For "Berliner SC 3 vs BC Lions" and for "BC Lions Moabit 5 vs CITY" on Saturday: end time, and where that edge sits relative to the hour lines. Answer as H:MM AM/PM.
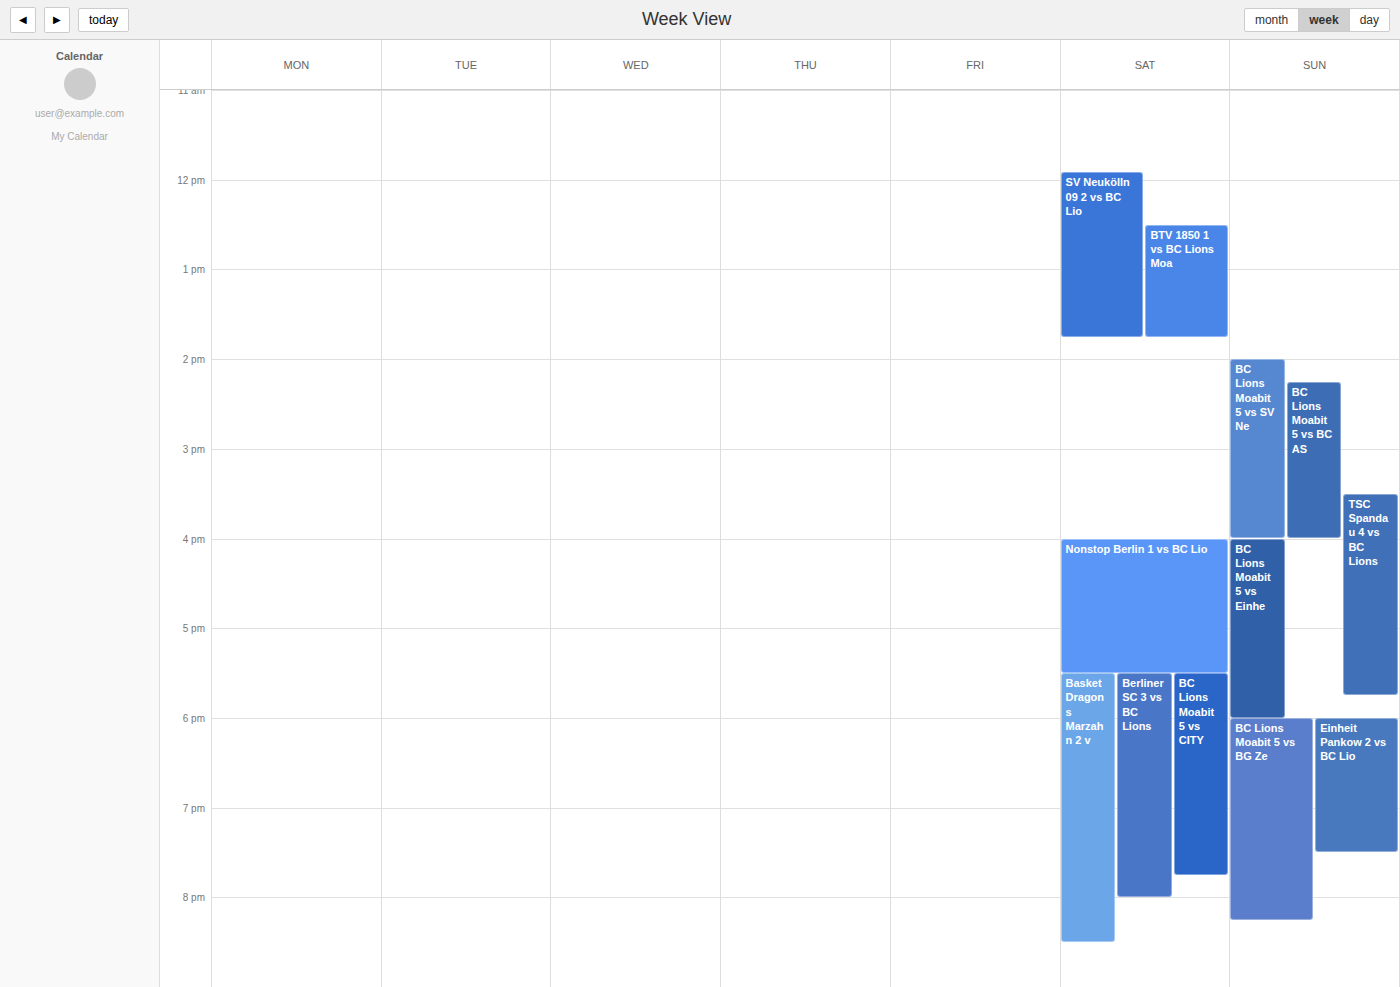
"Berliner SC 3 vs BC Lions": 8:00 PM, exactly on the 8 PM line. "BC Lions Moabit 5 vs CITY": 7:45 PM, neither: three quarters of the way from the 7 PM line to the 8 PM line.